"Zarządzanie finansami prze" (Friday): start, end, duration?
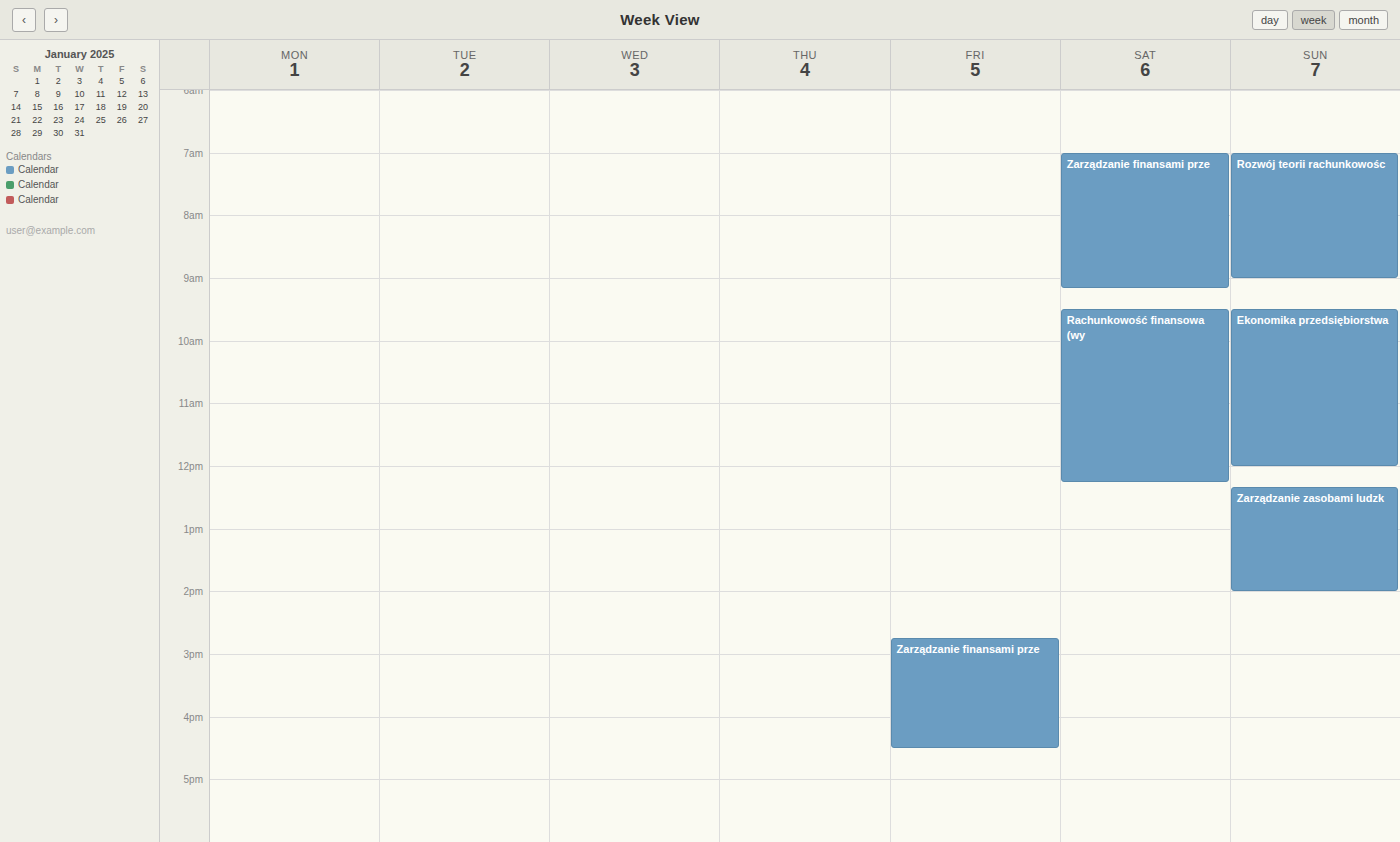
2:45 PM to 4:30 PM, 1 hour 45 minutes